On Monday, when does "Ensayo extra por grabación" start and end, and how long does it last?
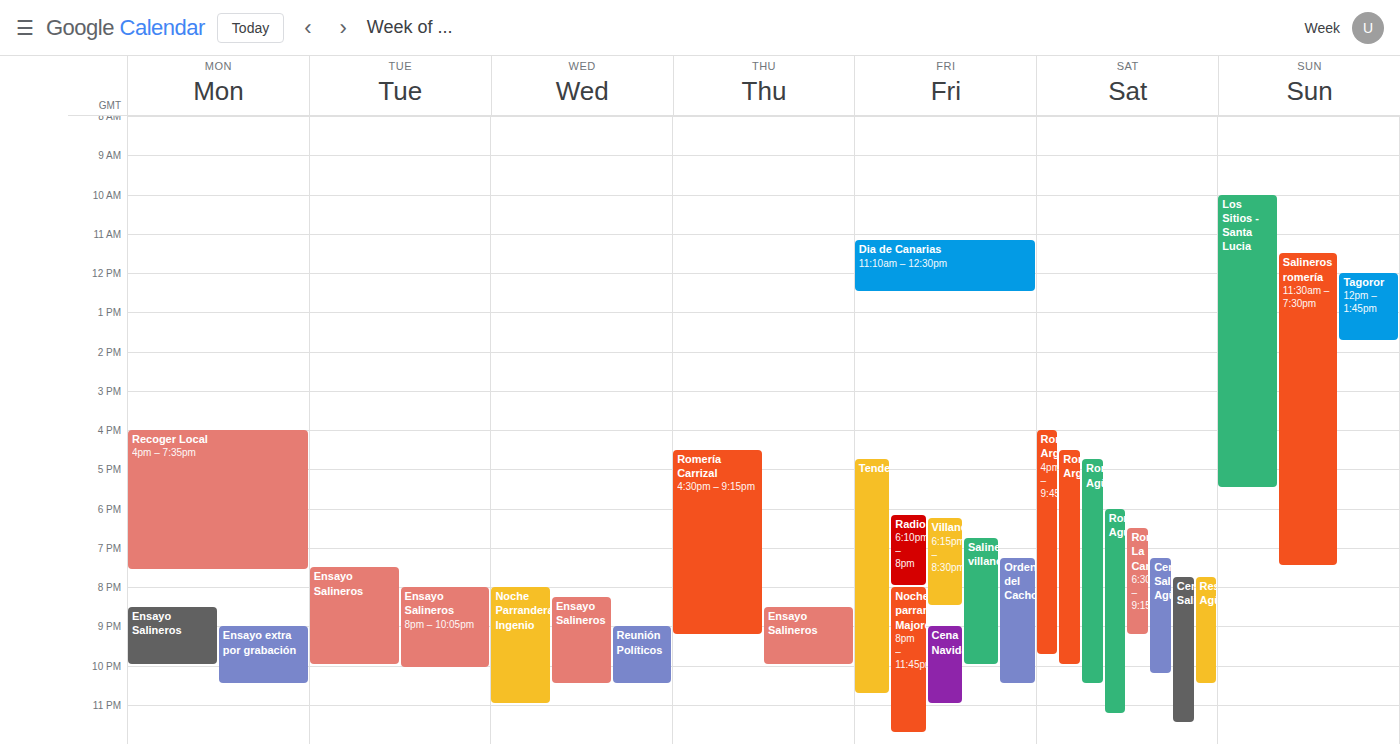
9:00 PM to 10:30 PM, 1 hour 30 minutes